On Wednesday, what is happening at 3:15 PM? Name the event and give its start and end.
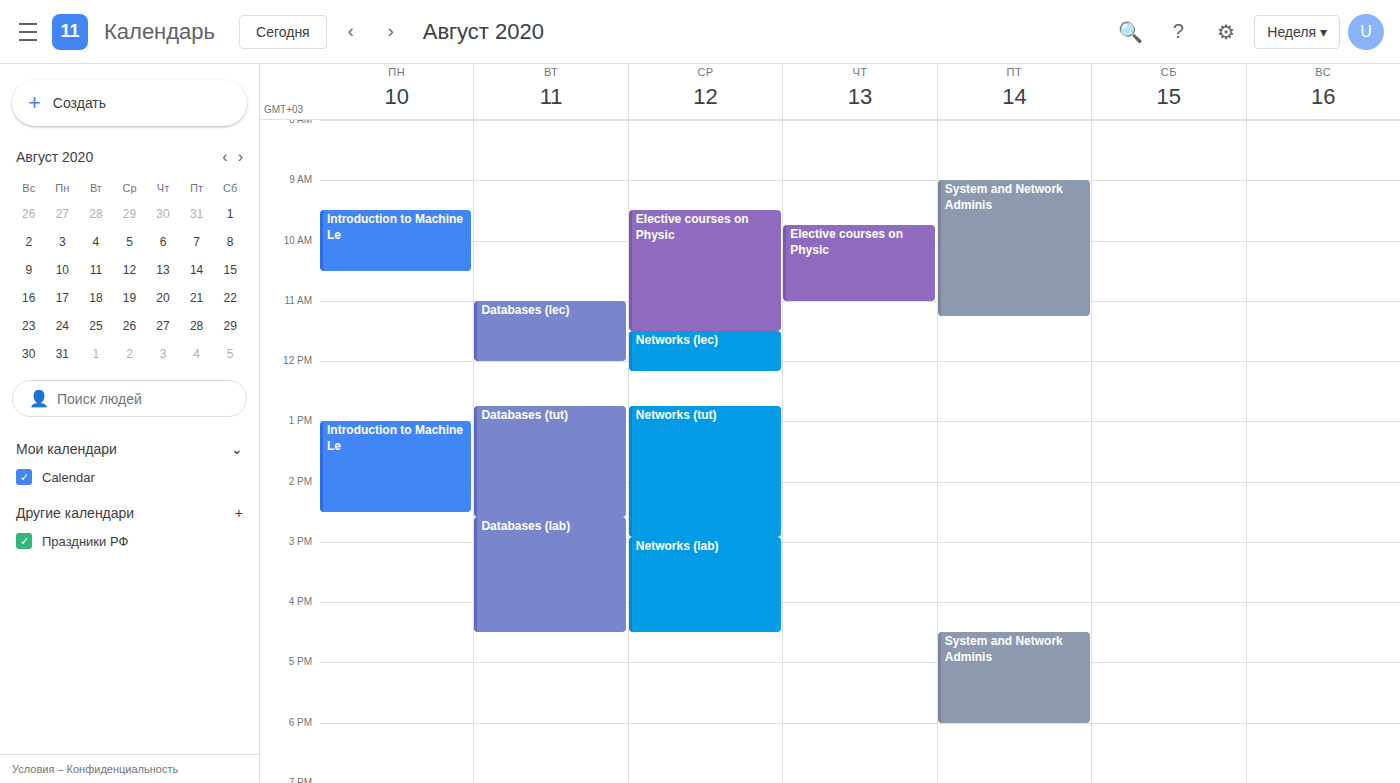
"Networks (lab)", 2:55 PM to 4:30 PM